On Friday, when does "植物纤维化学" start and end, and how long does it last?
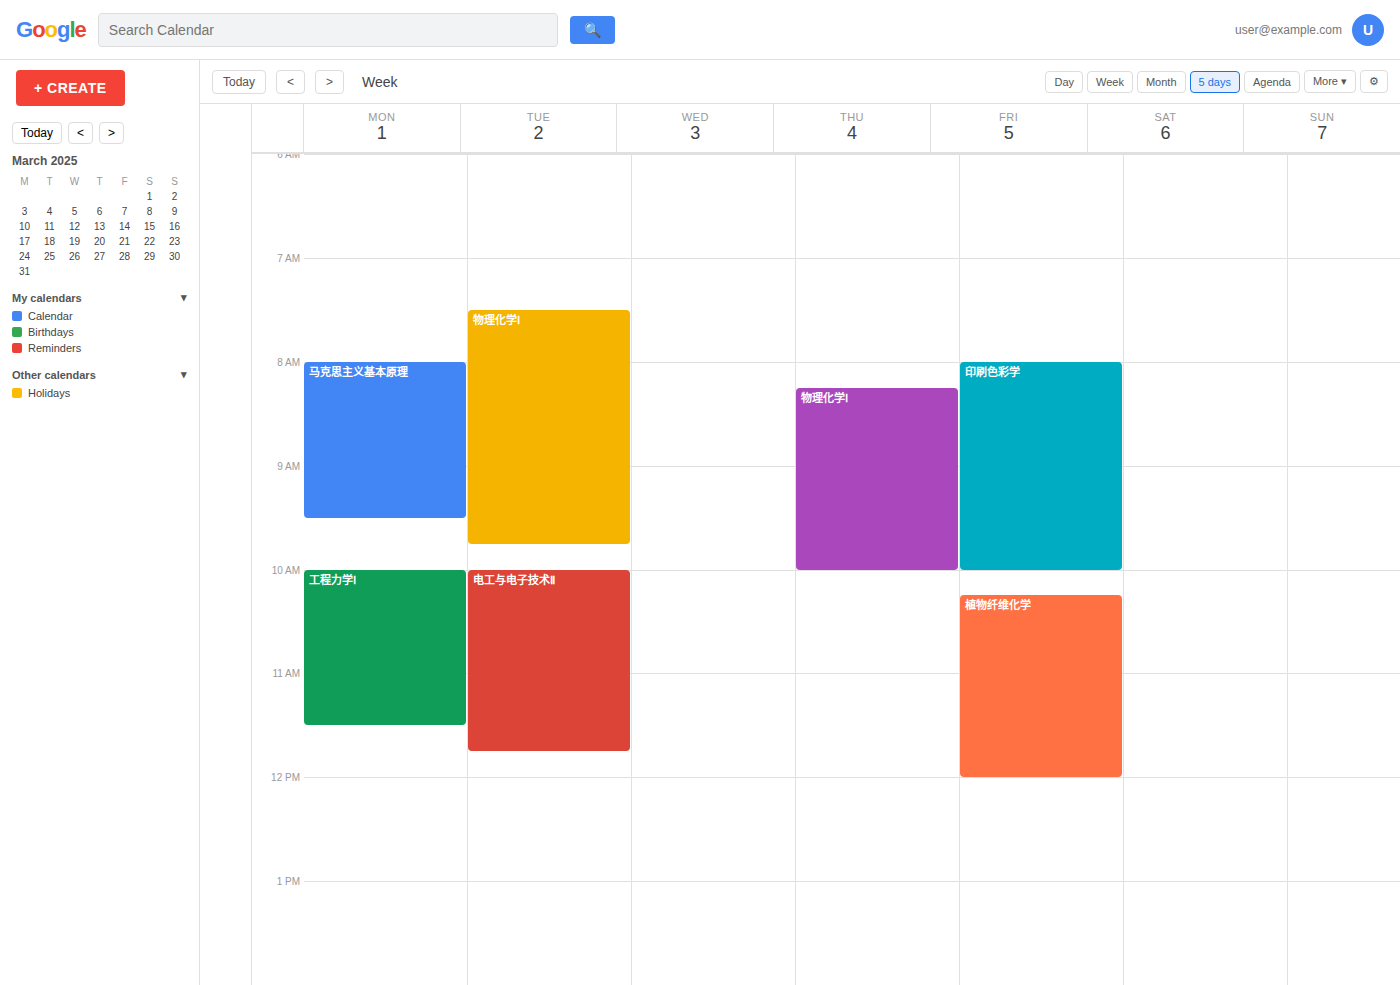
10:15 AM to 12:00 PM, 1 hour 45 minutes